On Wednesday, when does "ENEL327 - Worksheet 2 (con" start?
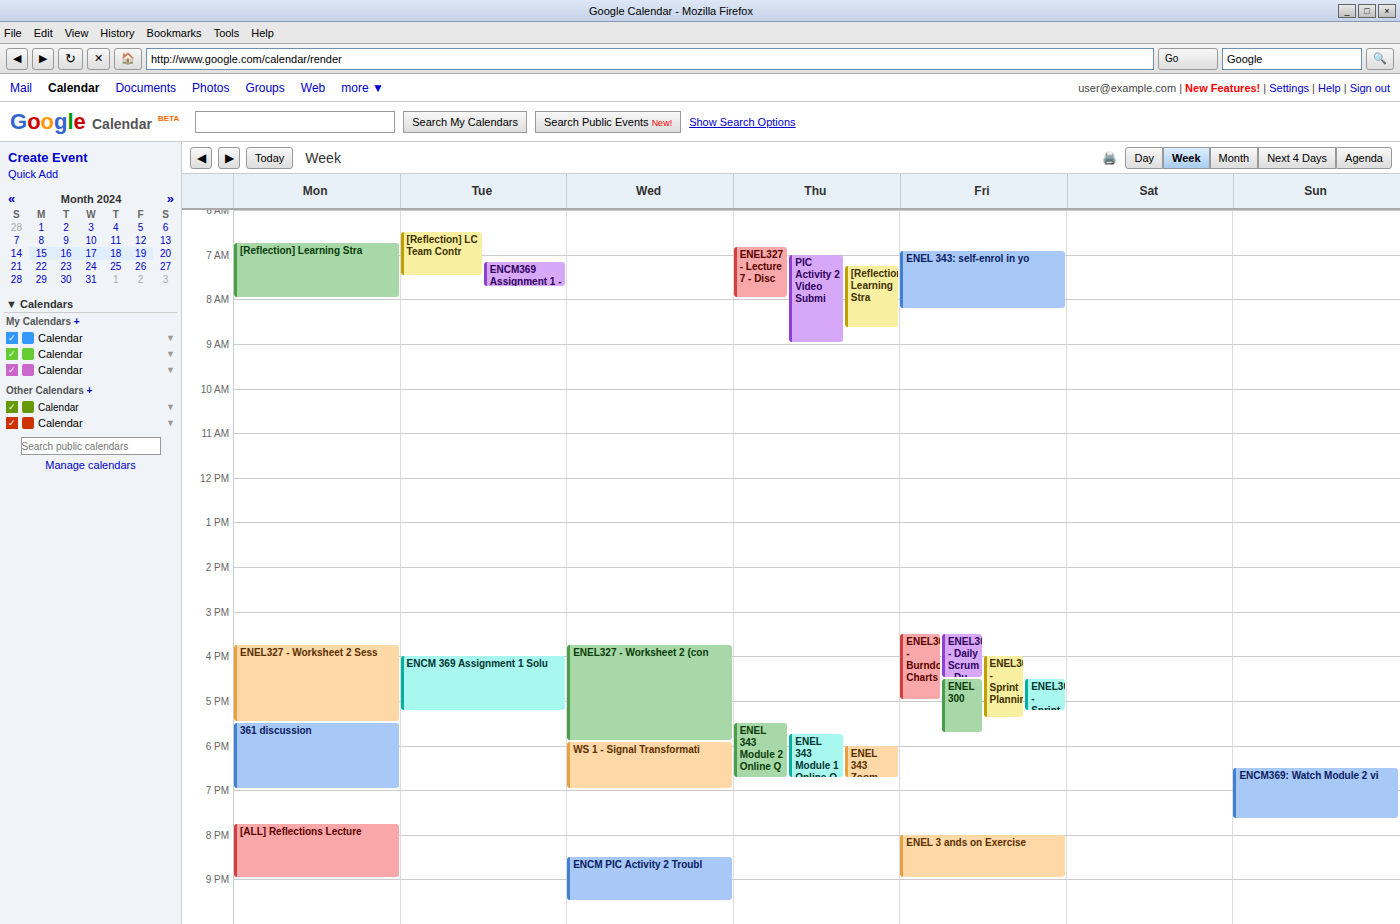
3:45 PM